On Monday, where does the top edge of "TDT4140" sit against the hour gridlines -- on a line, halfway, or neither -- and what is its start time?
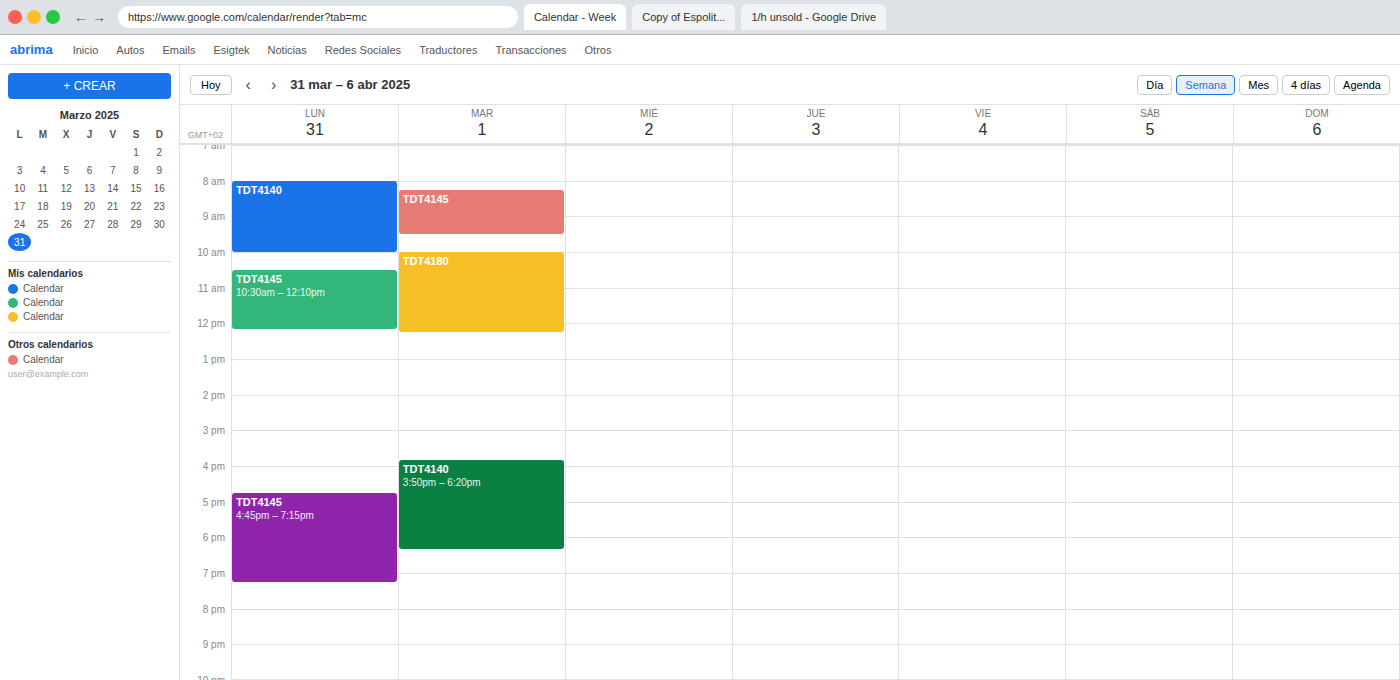
8:00 AM -- exactly on the 8 AM line.